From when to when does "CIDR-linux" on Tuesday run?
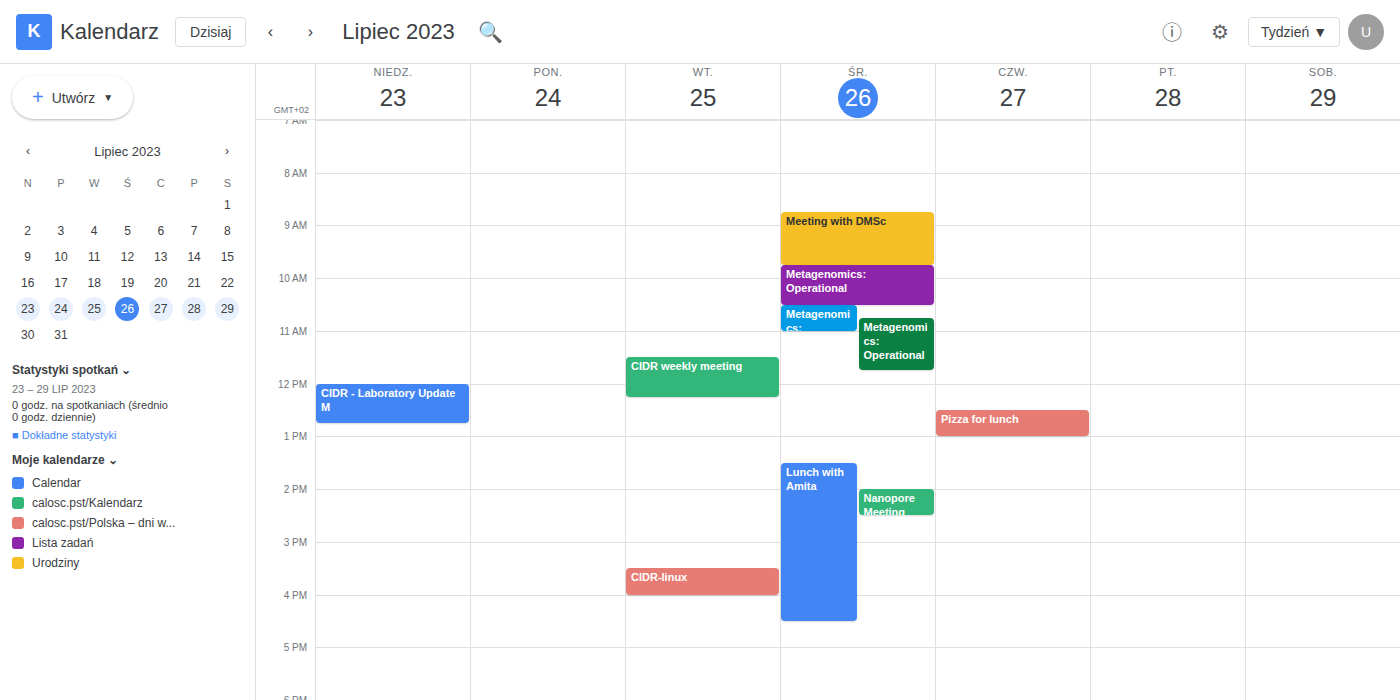
3:30 PM to 4:00 PM